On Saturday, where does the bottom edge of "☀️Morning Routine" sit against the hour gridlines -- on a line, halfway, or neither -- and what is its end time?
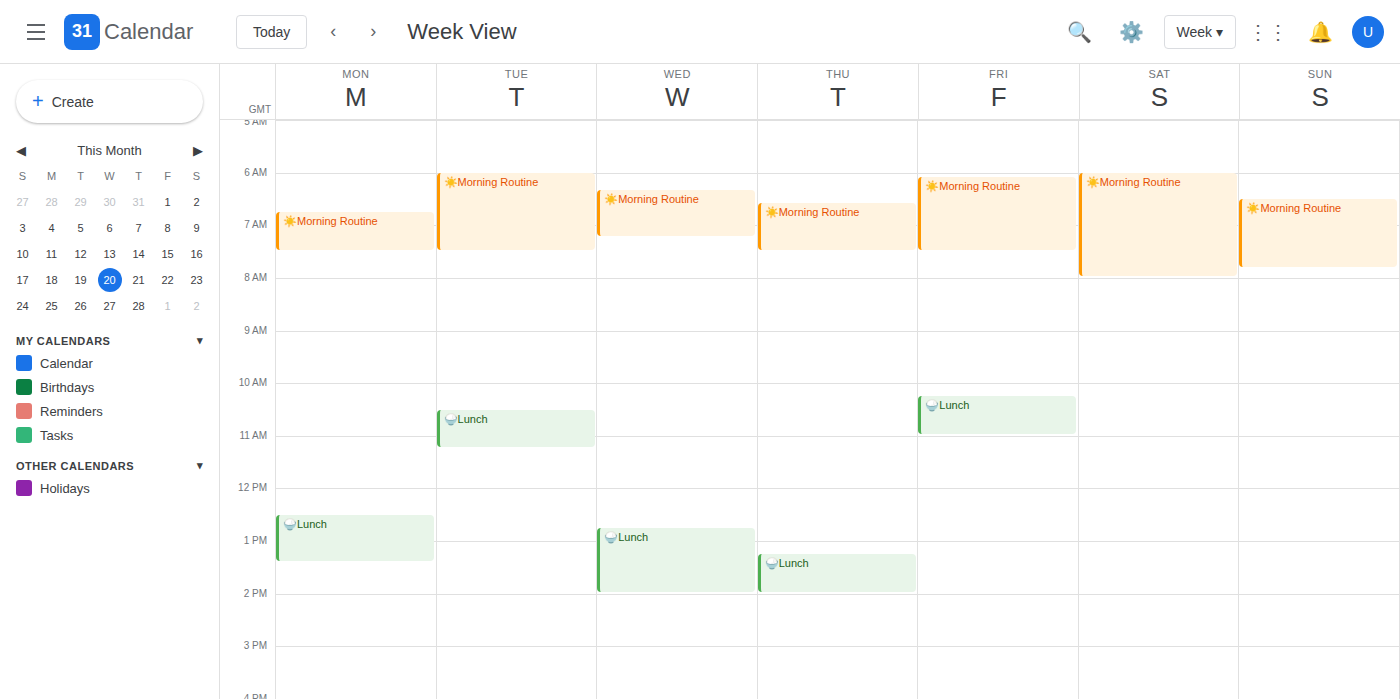
8:00 AM -- exactly on the 8 AM line.